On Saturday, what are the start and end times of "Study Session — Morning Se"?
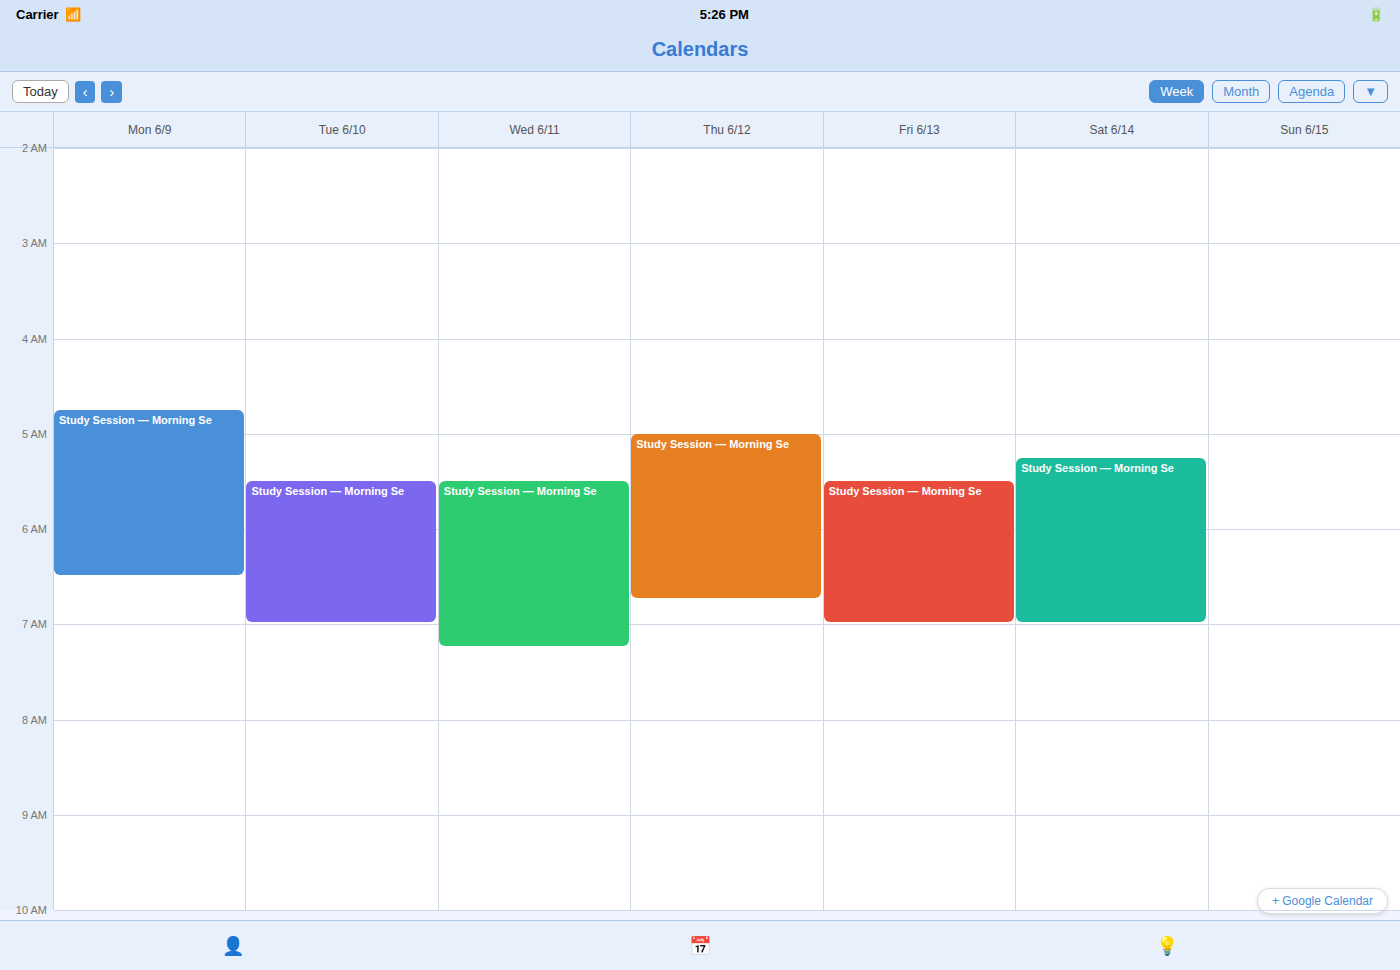
5:15 AM to 7:00 AM